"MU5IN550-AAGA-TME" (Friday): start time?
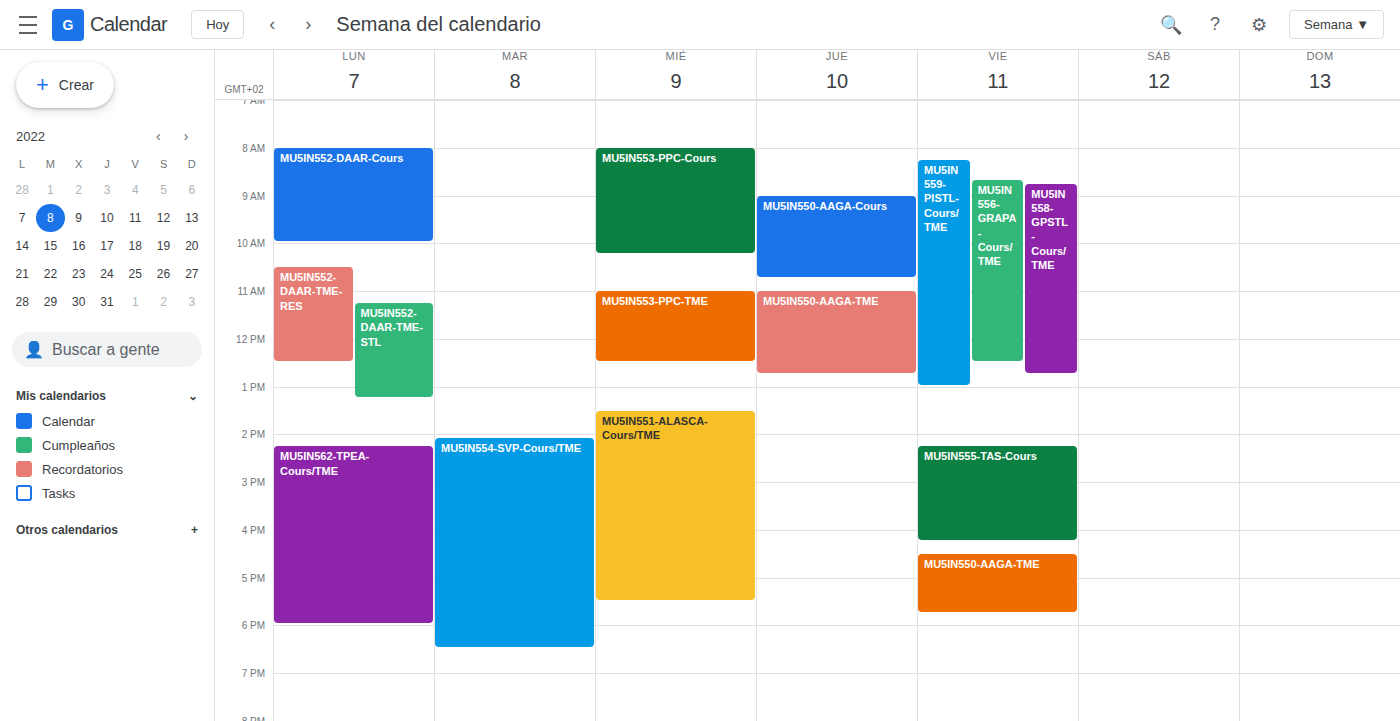
4:30 PM